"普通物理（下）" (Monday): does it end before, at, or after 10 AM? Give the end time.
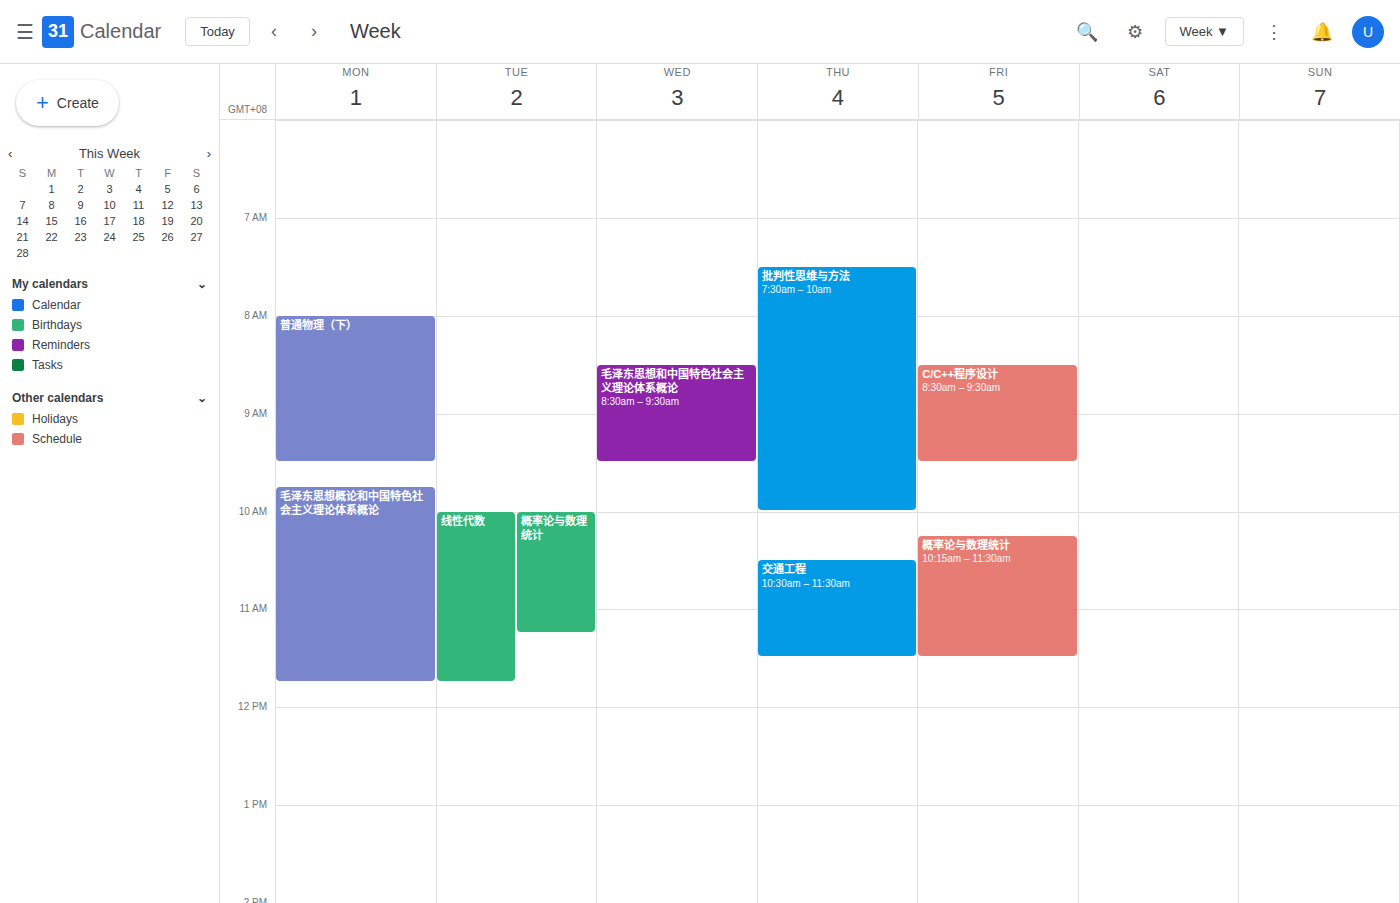
9:30 AM -- before 10 AM, 30 minutes above the 10 AM line.